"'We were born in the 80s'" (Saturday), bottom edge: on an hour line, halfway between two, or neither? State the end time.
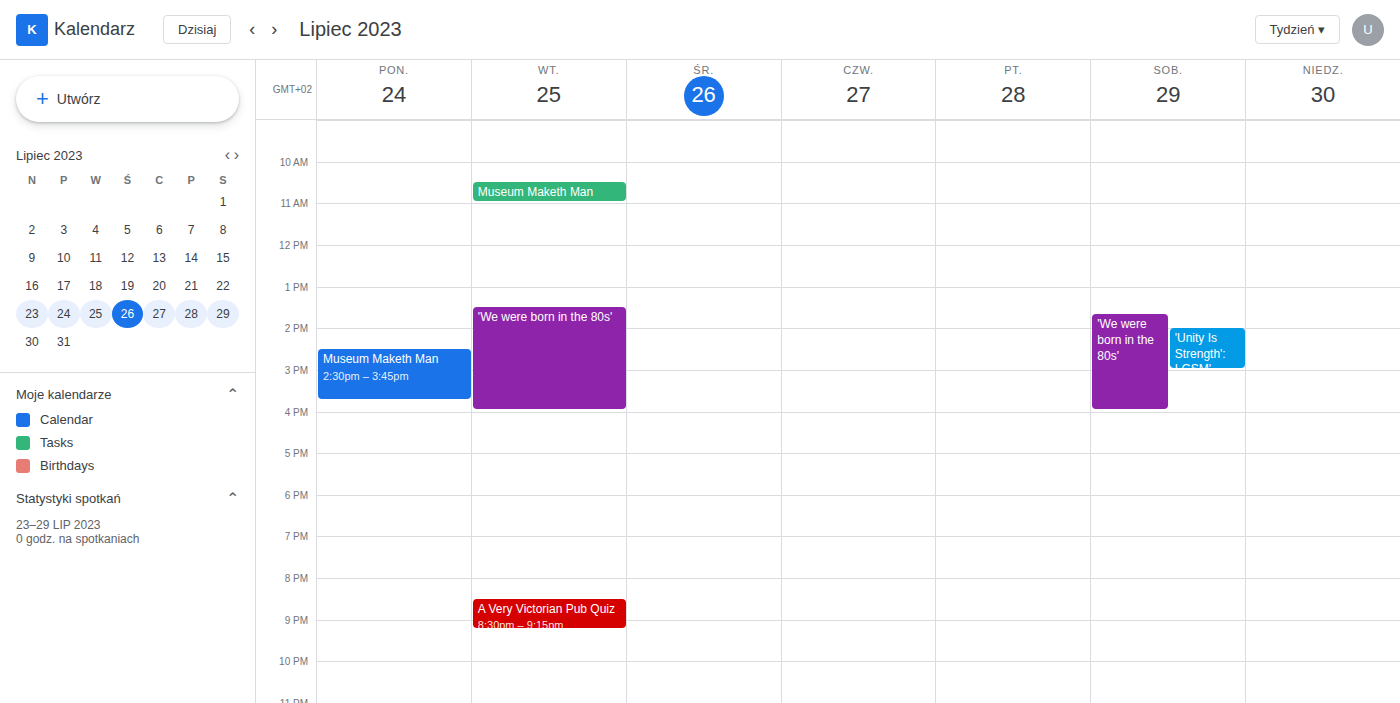
4:00 PM -- exactly on the 4 PM line.